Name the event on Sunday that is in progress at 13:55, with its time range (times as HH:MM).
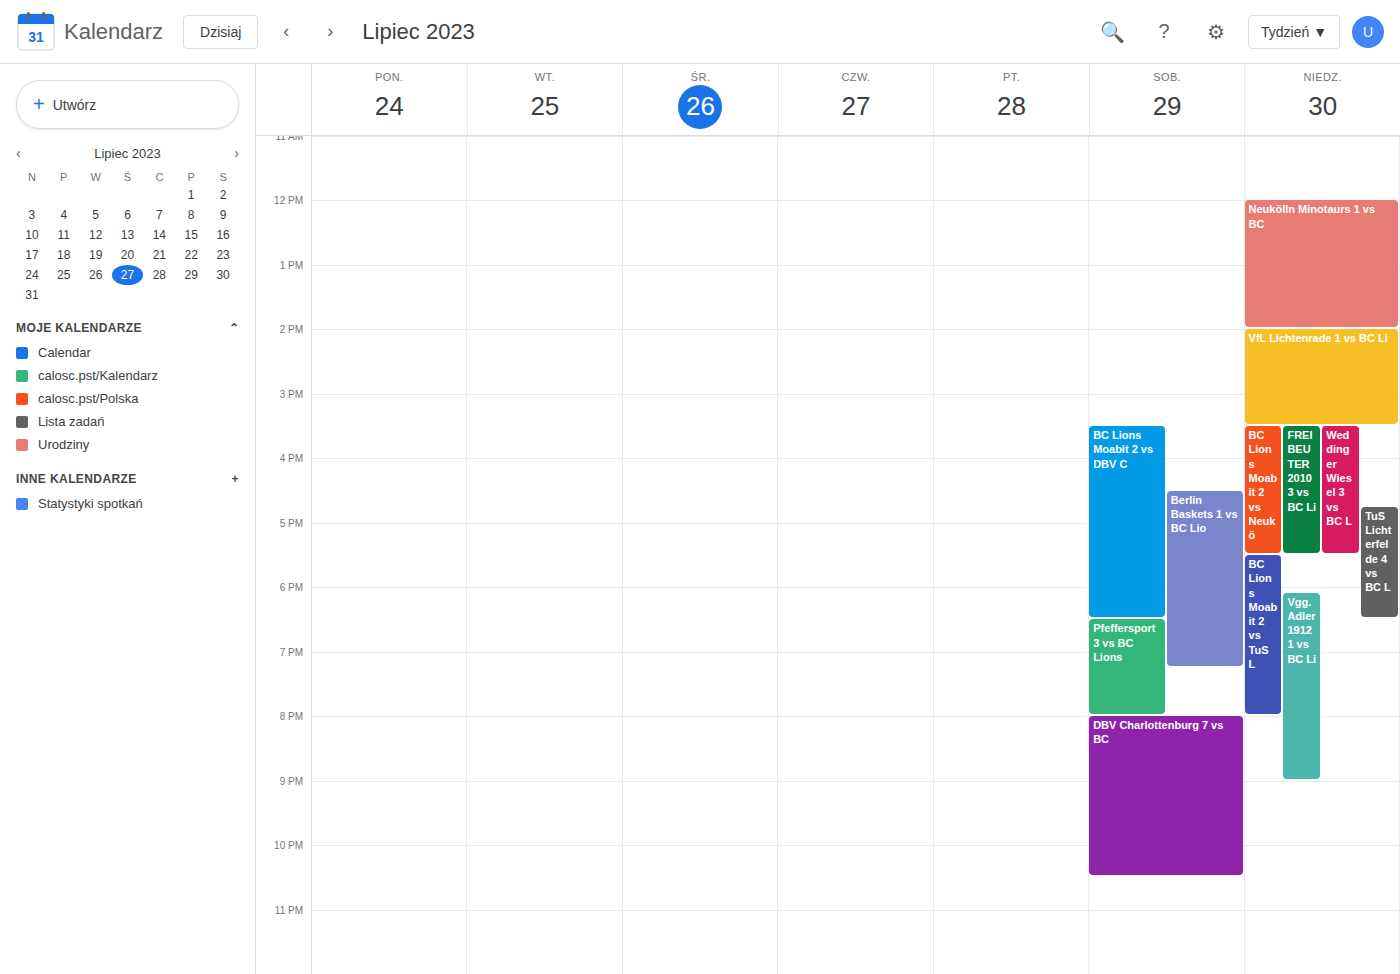
"Neukölln Minotaurs 1 vs BC", 12:00 to 14:00